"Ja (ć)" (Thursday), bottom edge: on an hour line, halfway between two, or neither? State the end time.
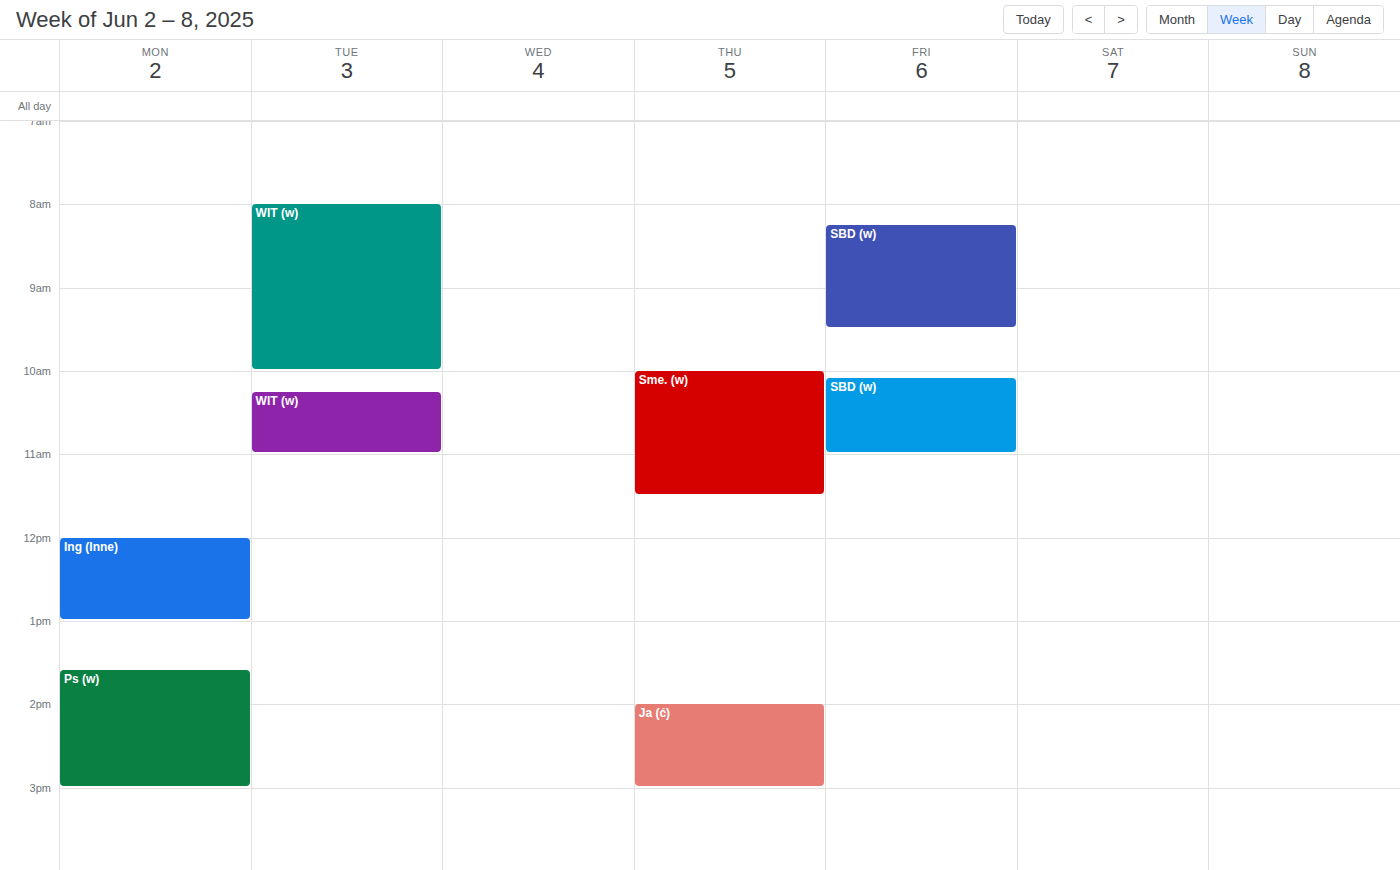
3:00 PM -- exactly on the 3 PM line.